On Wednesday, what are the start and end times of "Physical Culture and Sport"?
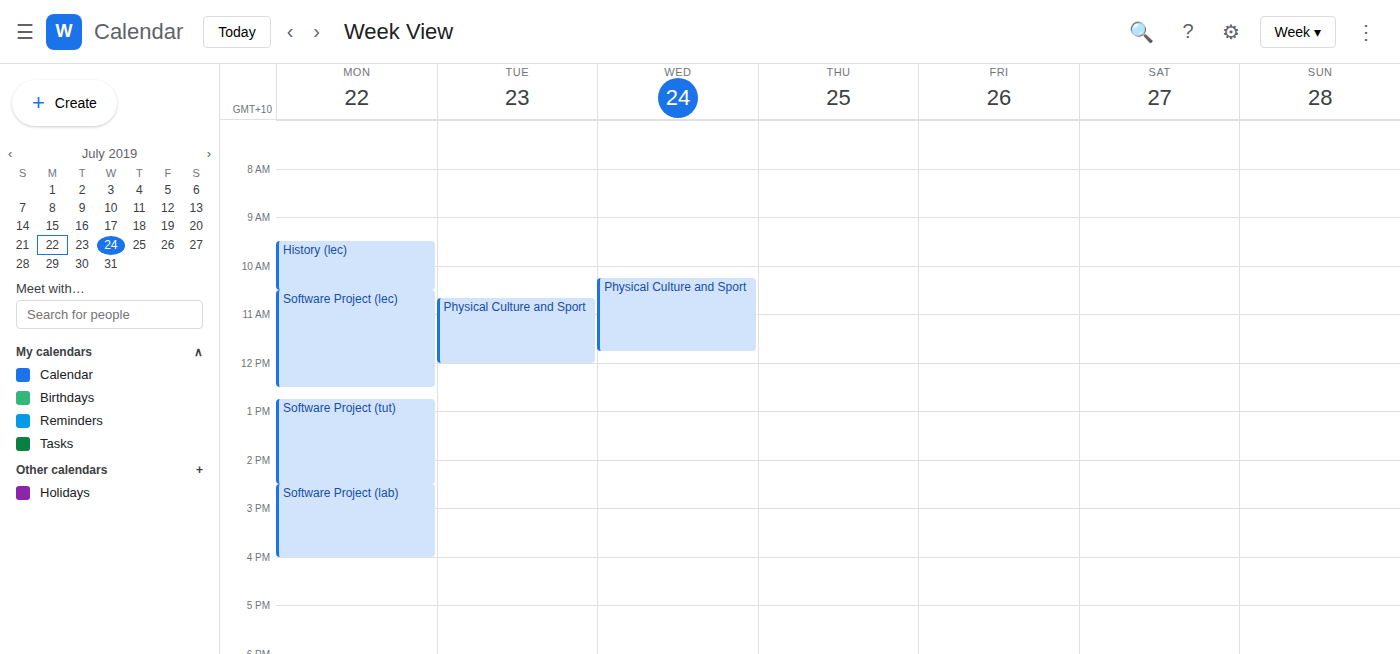
10:15 AM to 11:45 AM